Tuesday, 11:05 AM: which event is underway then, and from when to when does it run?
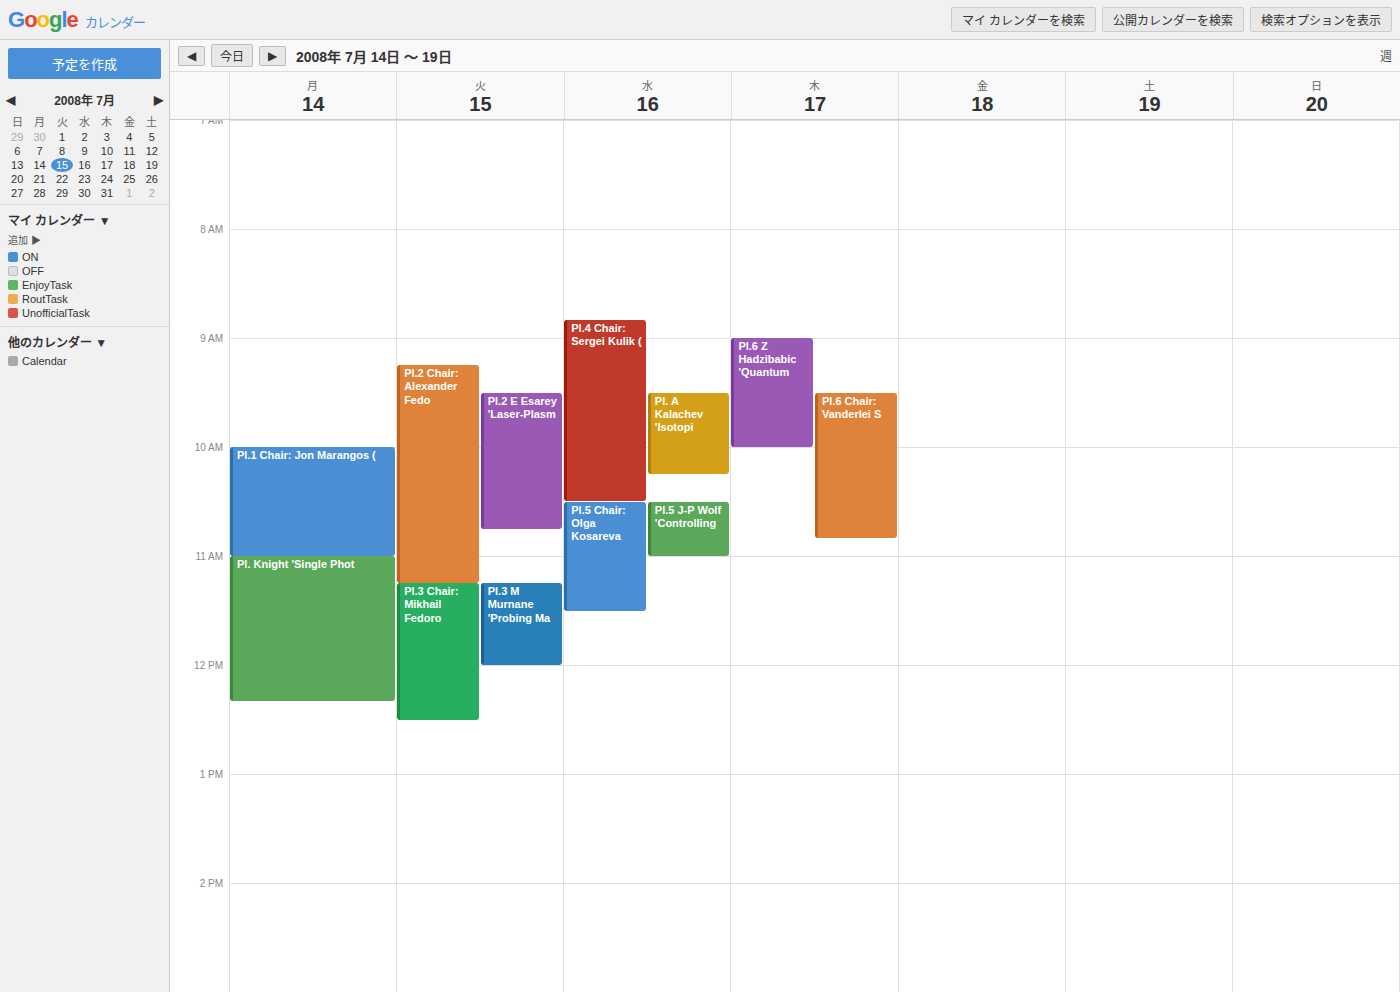
"Pl.2 Chair: Alexander Fedo", 9:15 AM to 11:15 AM